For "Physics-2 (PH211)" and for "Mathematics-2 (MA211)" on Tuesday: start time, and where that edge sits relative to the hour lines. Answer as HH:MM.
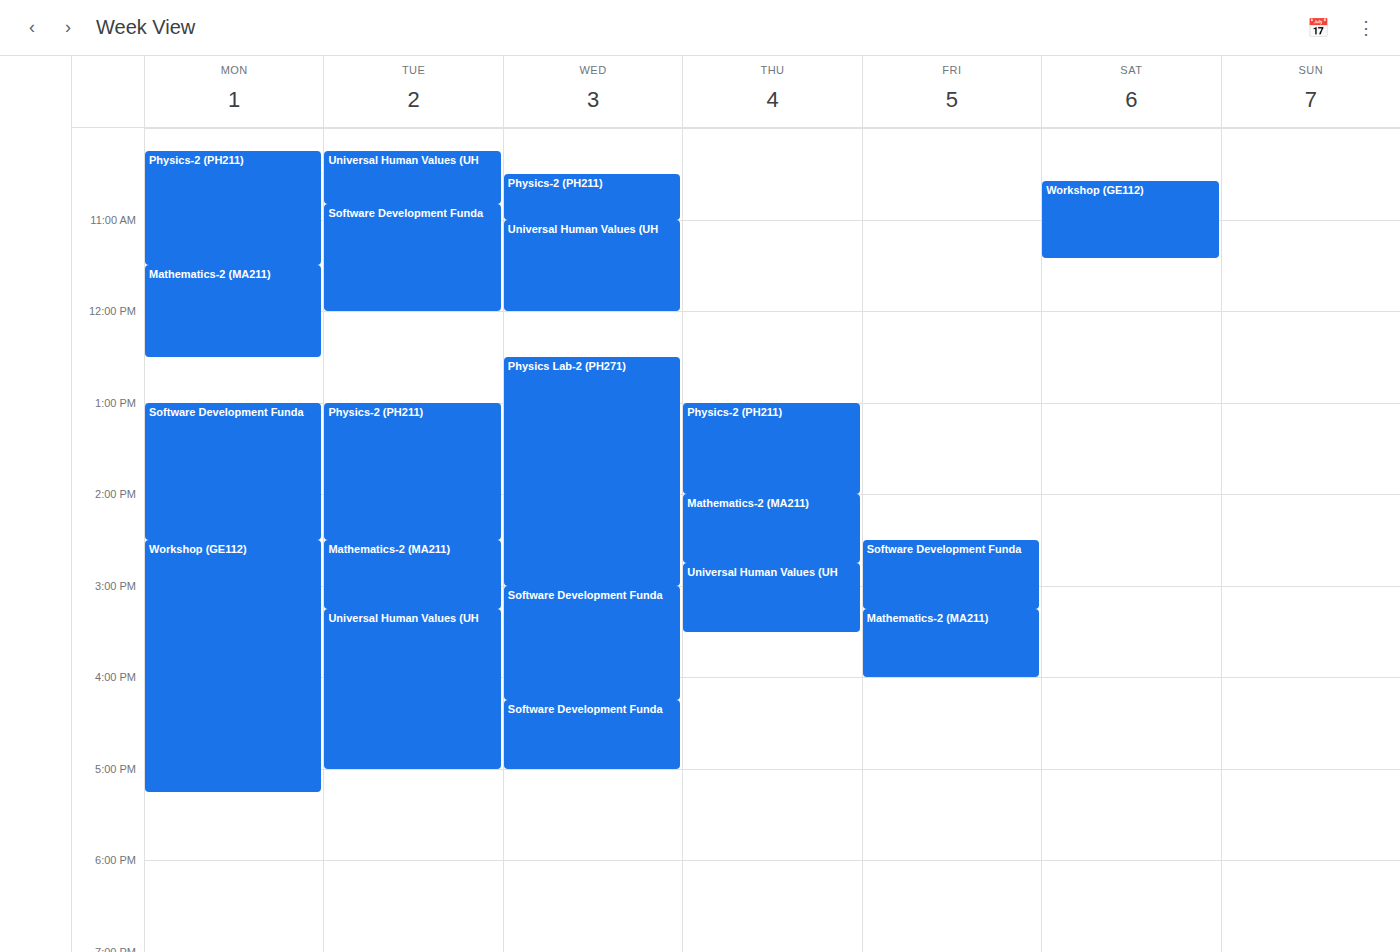
"Physics-2 (PH211)": 13:00, exactly on the 13:00 line. "Mathematics-2 (MA211)": 14:30, halfway between the 14:00 and 15:00 lines.